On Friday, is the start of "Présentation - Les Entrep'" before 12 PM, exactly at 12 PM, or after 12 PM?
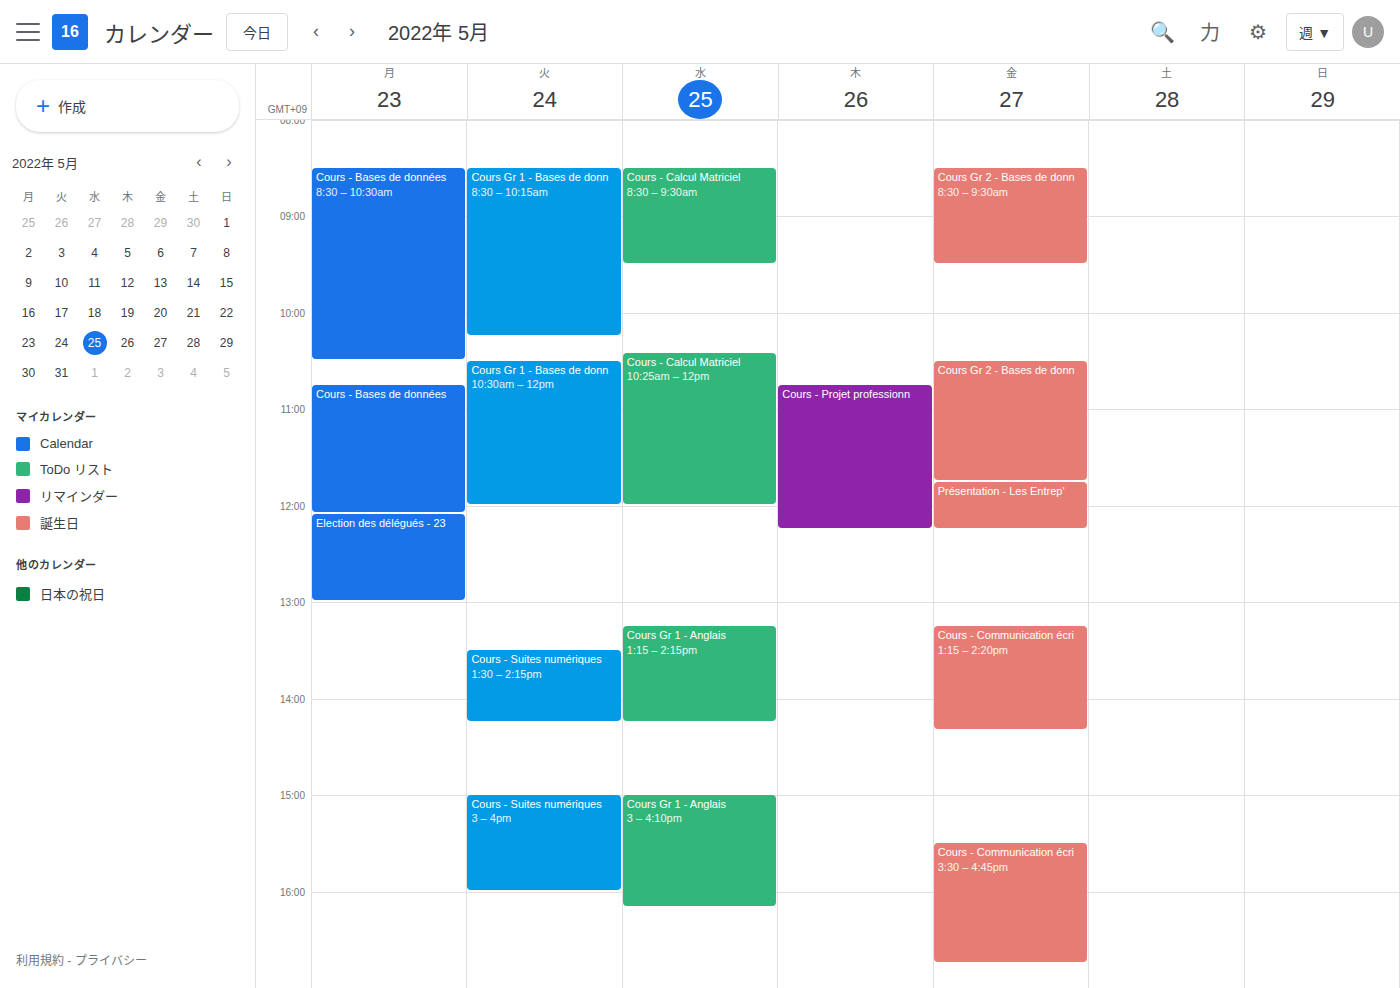
11:45 AM -- before 12 PM, 15 minutes above the 12 PM line.